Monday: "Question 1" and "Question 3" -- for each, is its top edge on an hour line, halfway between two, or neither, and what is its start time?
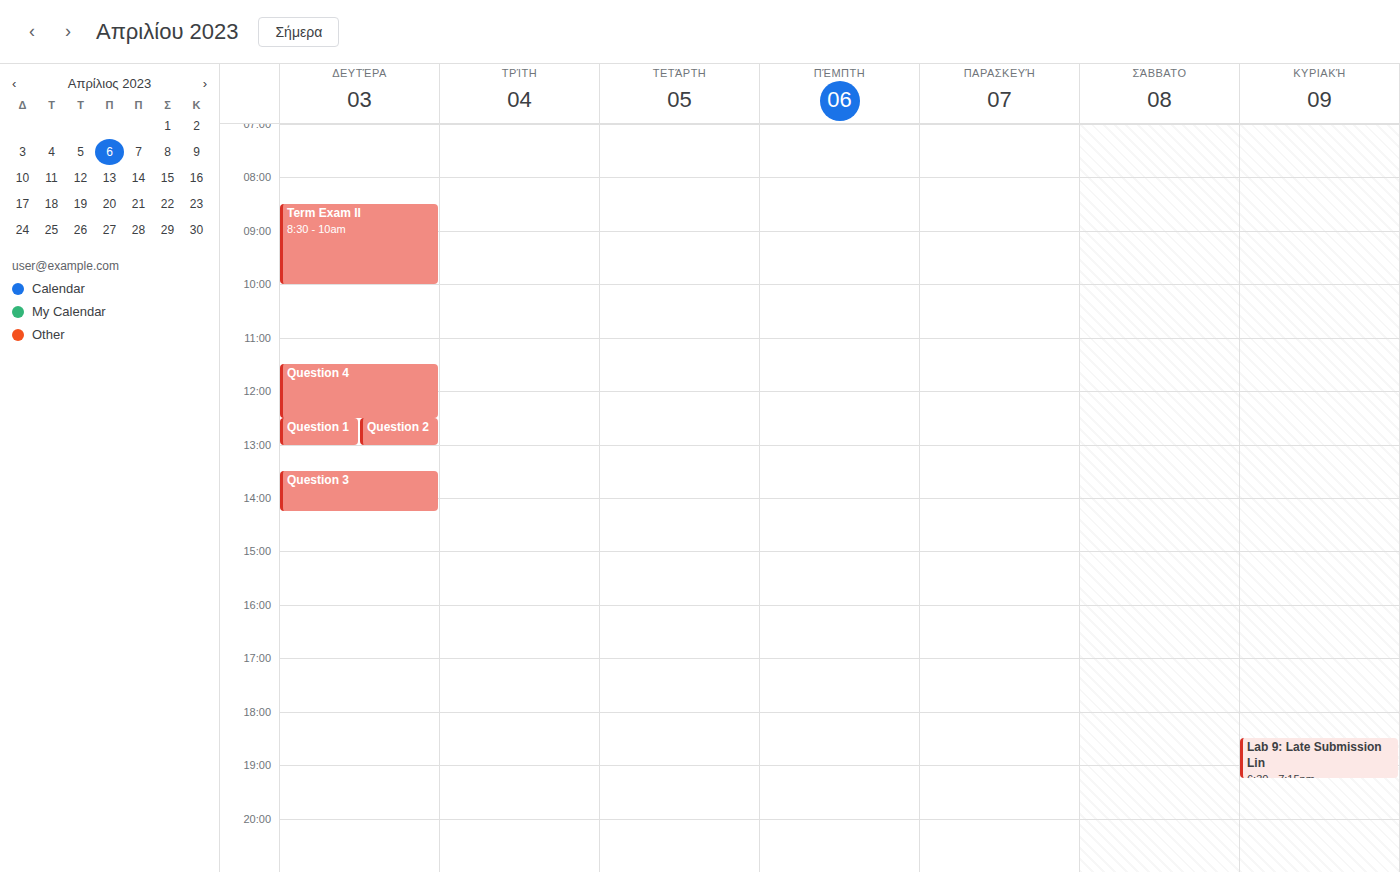
"Question 1": 12:30, halfway between the 12:00 and 13:00 lines. "Question 3": 13:30, halfway between the 13:00 and 14:00 lines.